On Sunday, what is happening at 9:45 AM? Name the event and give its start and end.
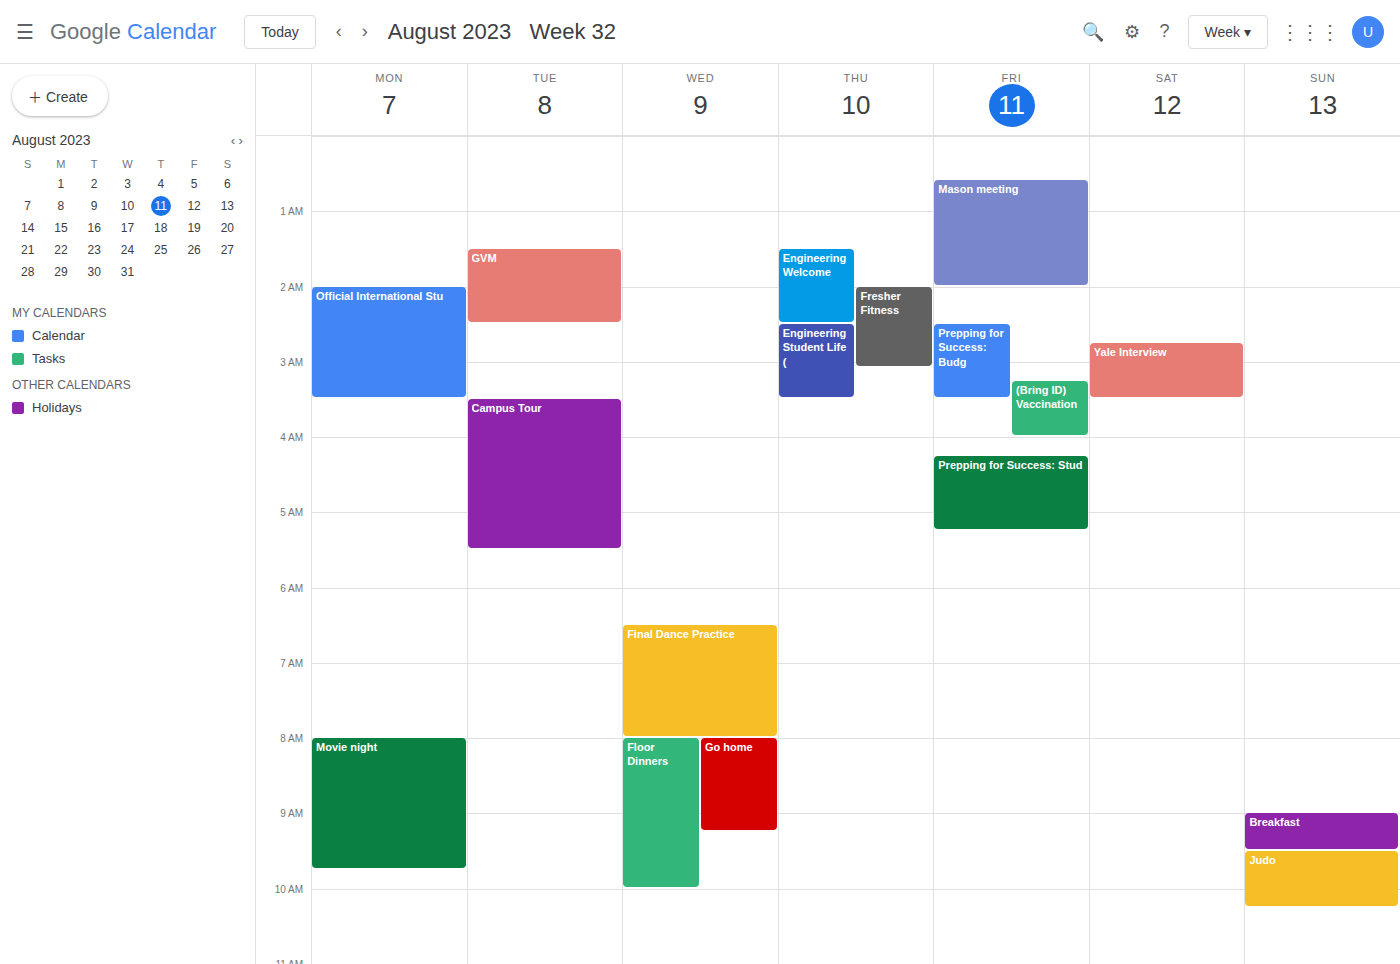
"Judo", 9:30 AM to 10:15 AM